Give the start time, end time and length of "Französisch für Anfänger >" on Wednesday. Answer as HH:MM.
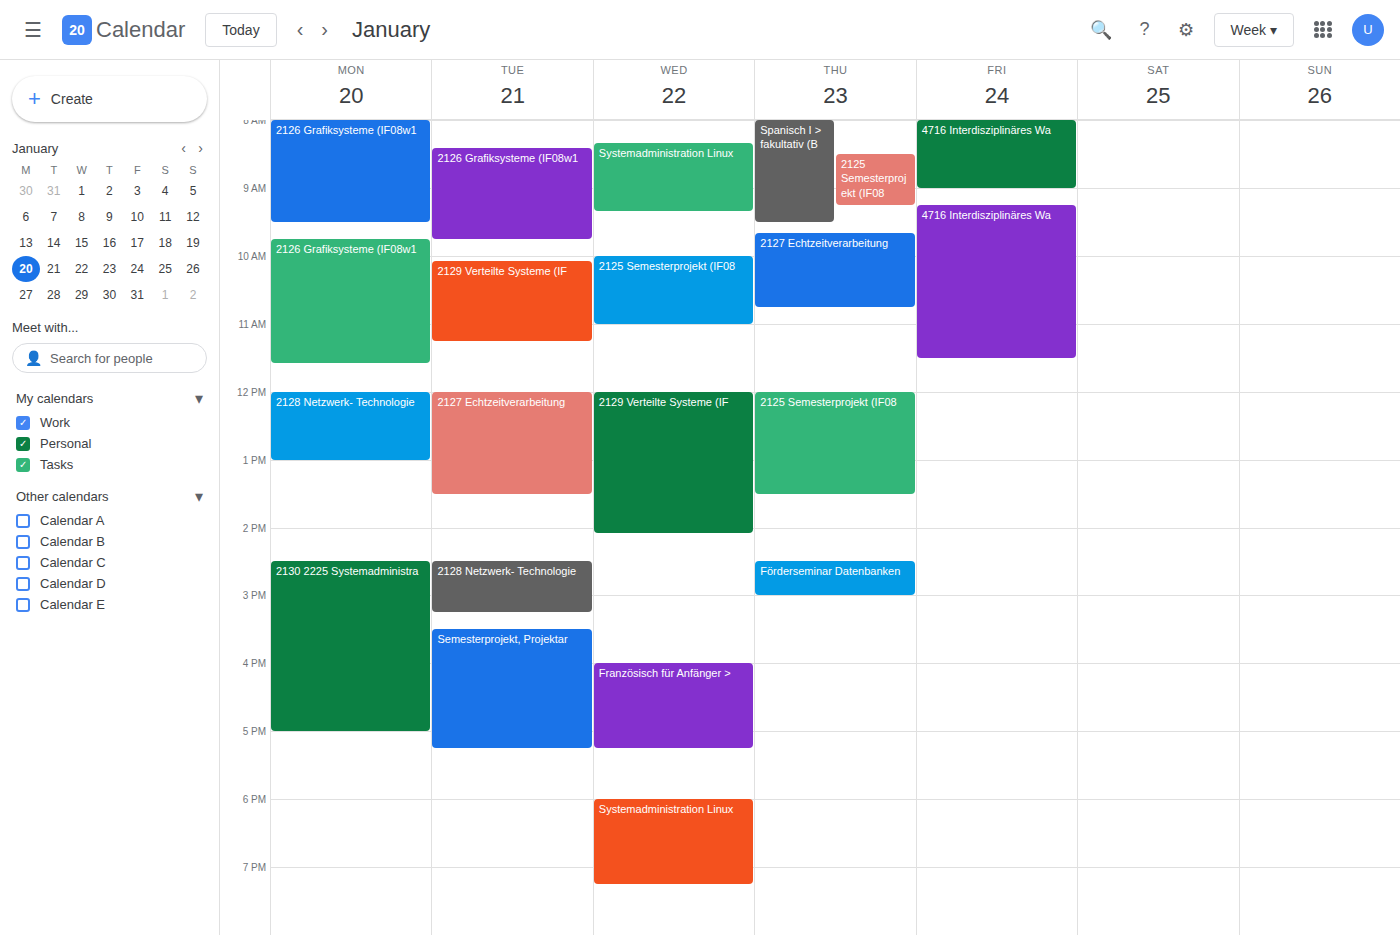
16:00 to 17:15, 1 hour 15 minutes